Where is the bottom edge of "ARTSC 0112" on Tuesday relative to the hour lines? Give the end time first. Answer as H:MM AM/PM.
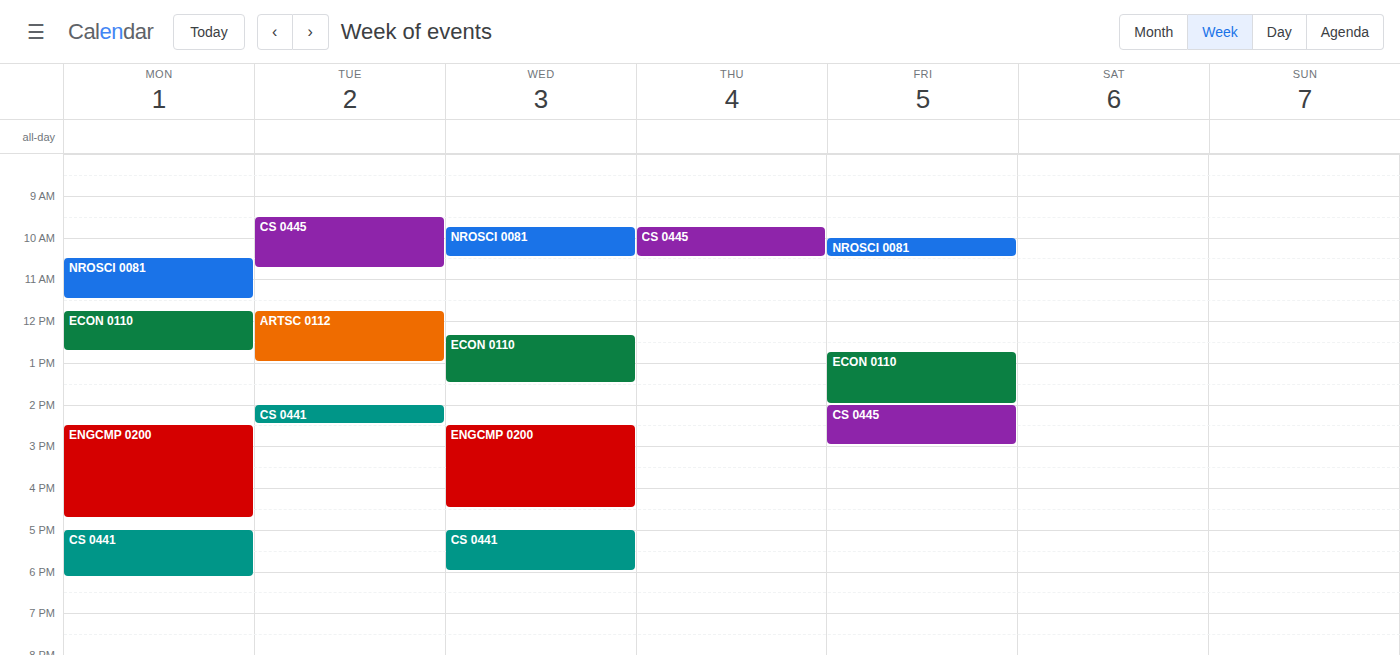
1:00 PM -- exactly on the 1 PM line.